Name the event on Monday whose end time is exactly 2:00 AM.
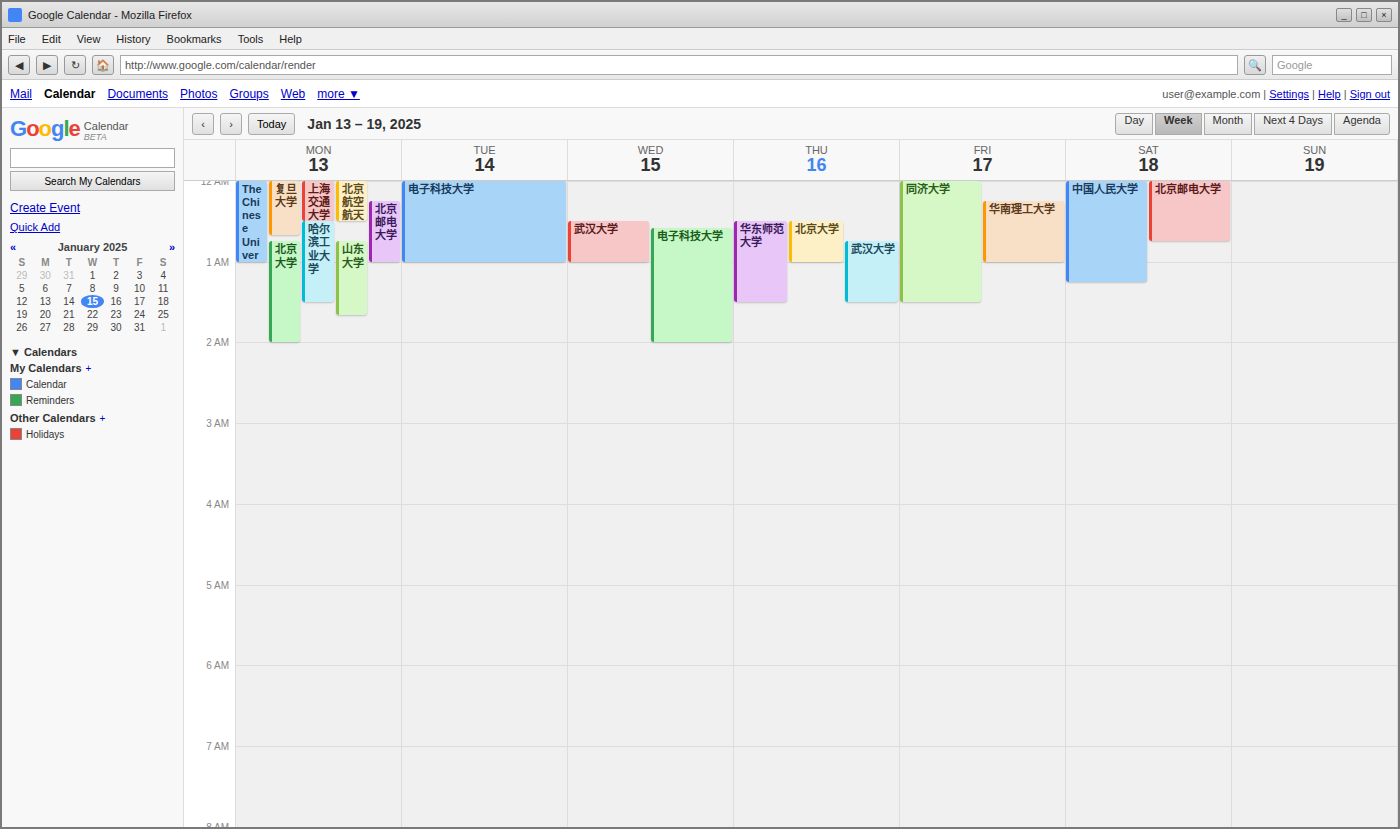
"北京大学"